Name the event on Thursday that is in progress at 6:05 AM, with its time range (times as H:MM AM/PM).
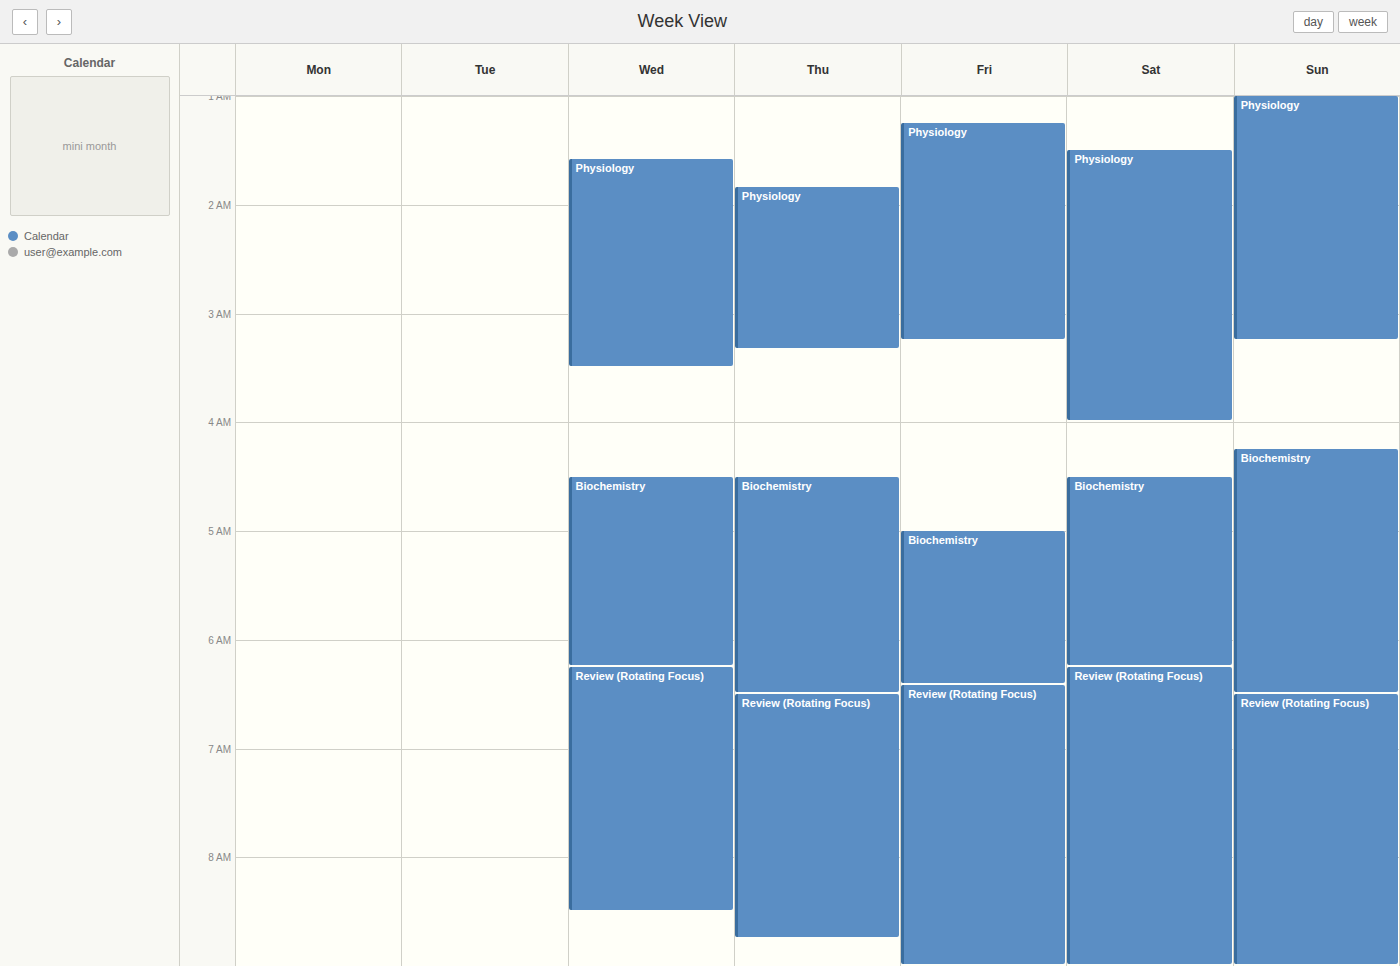
"Biochemistry", 4:30 AM to 6:30 AM